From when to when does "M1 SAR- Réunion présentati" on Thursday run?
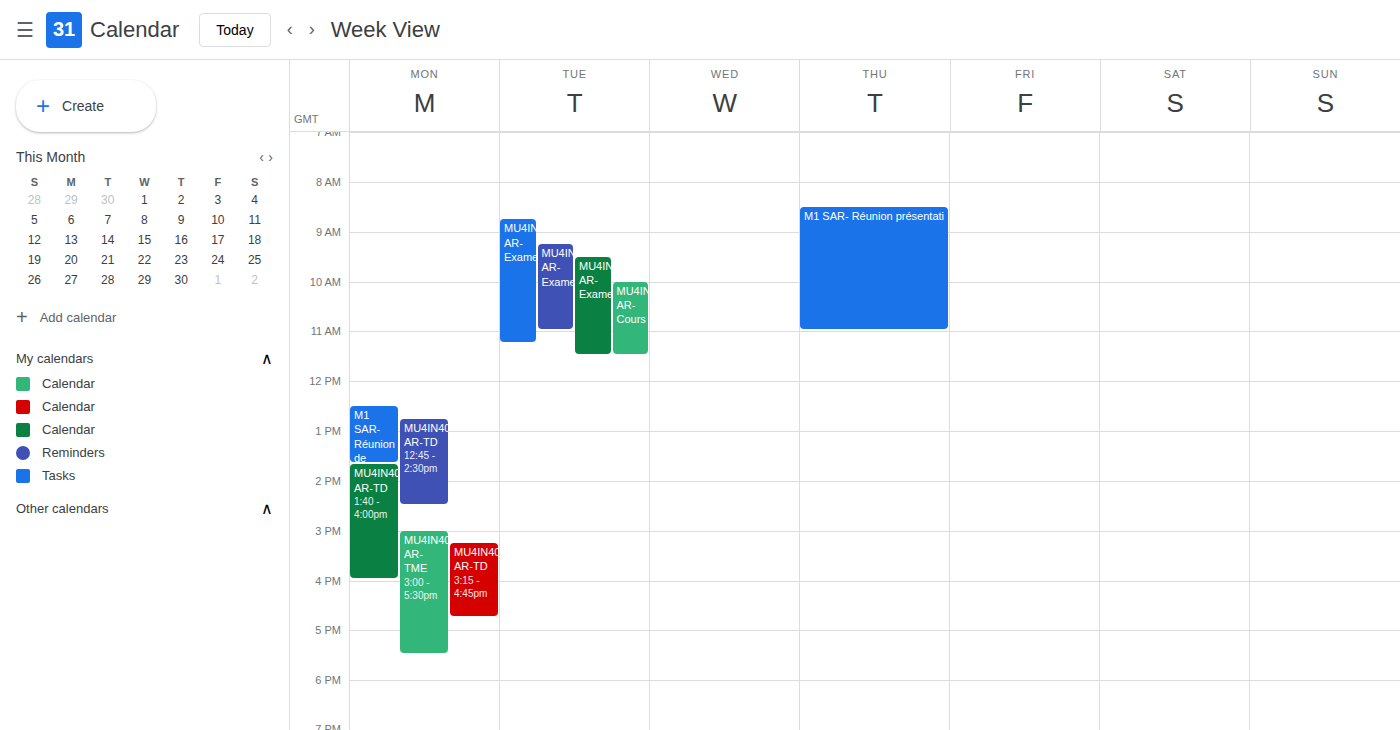
8:30 AM to 11:00 AM